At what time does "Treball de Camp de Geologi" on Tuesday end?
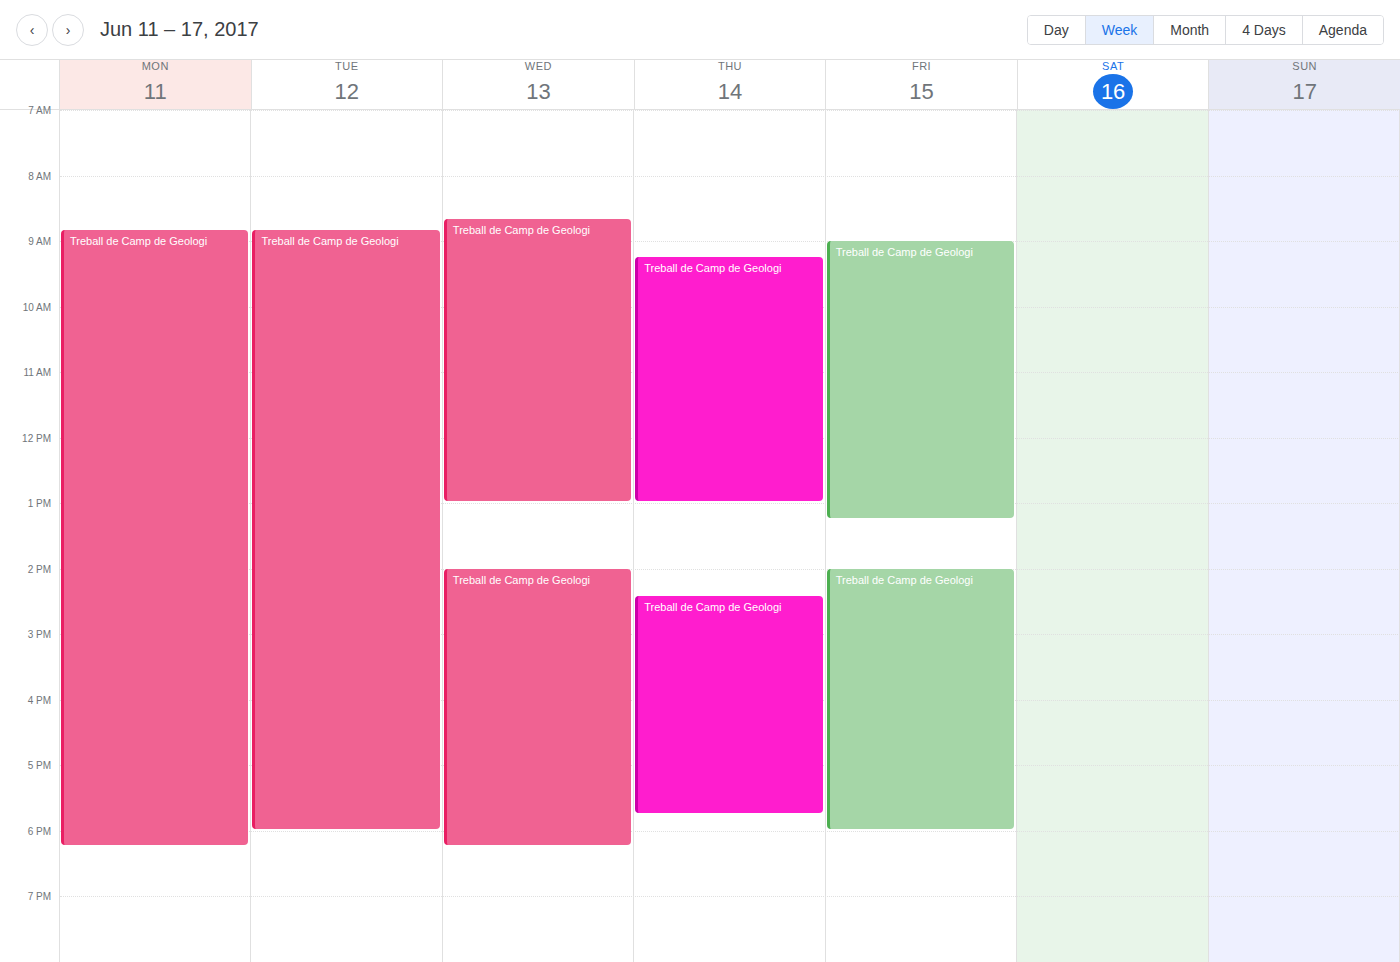
18:00